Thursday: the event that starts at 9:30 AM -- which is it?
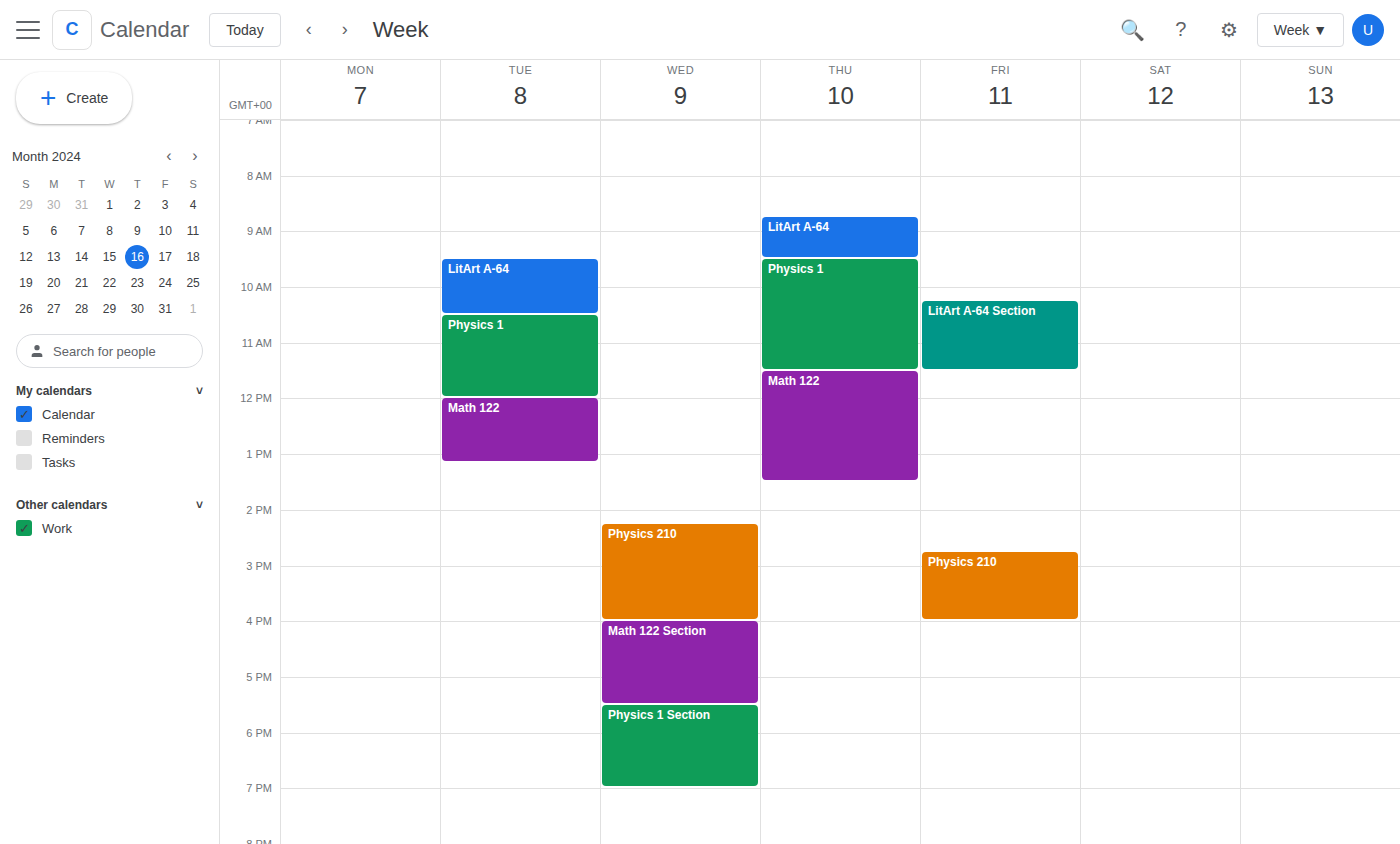
"Physics 1"